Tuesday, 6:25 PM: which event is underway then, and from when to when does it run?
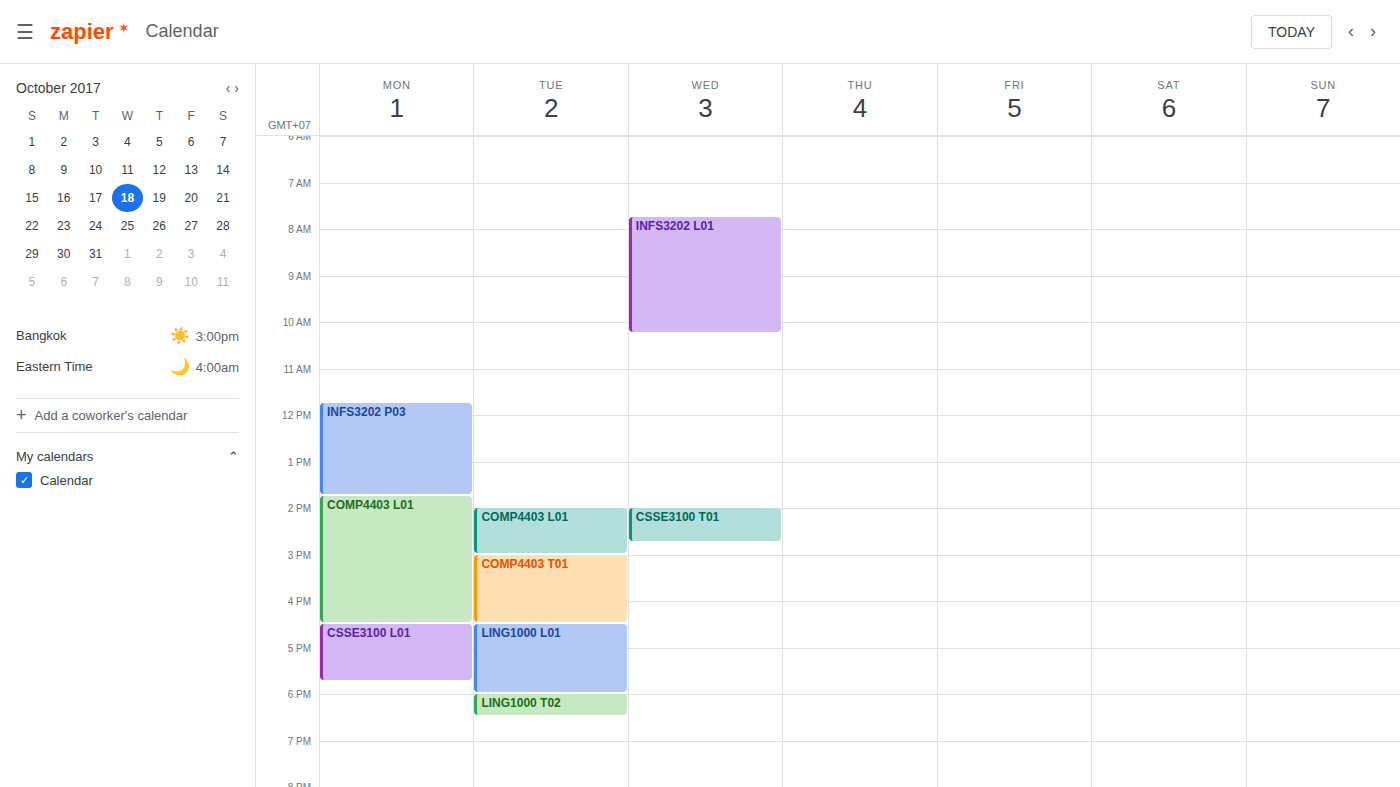
"LING1000 T02", 6:00 PM to 6:30 PM